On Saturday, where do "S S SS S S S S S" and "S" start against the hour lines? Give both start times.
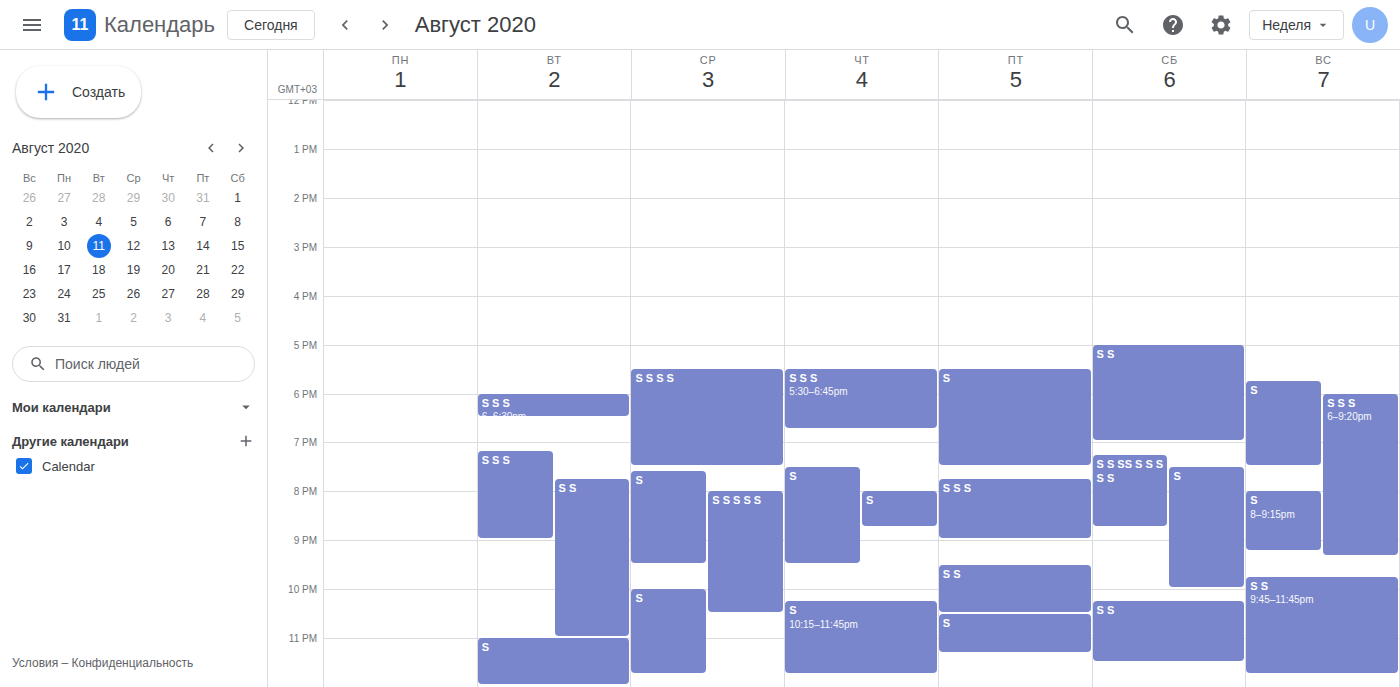
"S S SS S S S S S": 7:15 PM, neither: a quarter of the way from the 7 PM line to the 8 PM line. "S": 7:30 PM, halfway between the 7 PM and 8 PM lines.